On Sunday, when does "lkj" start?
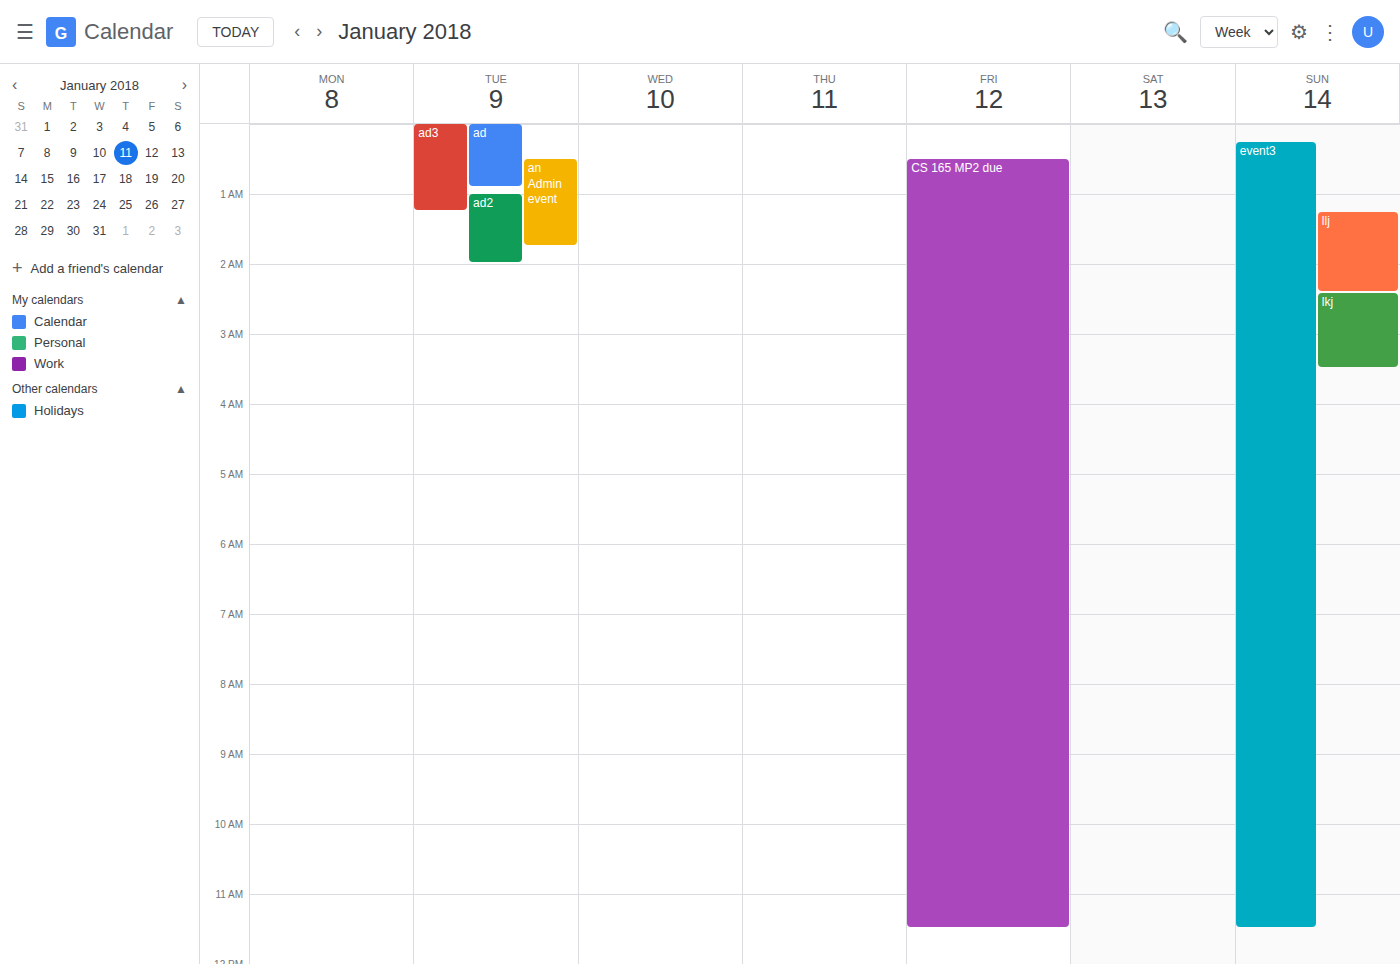
2:25 AM